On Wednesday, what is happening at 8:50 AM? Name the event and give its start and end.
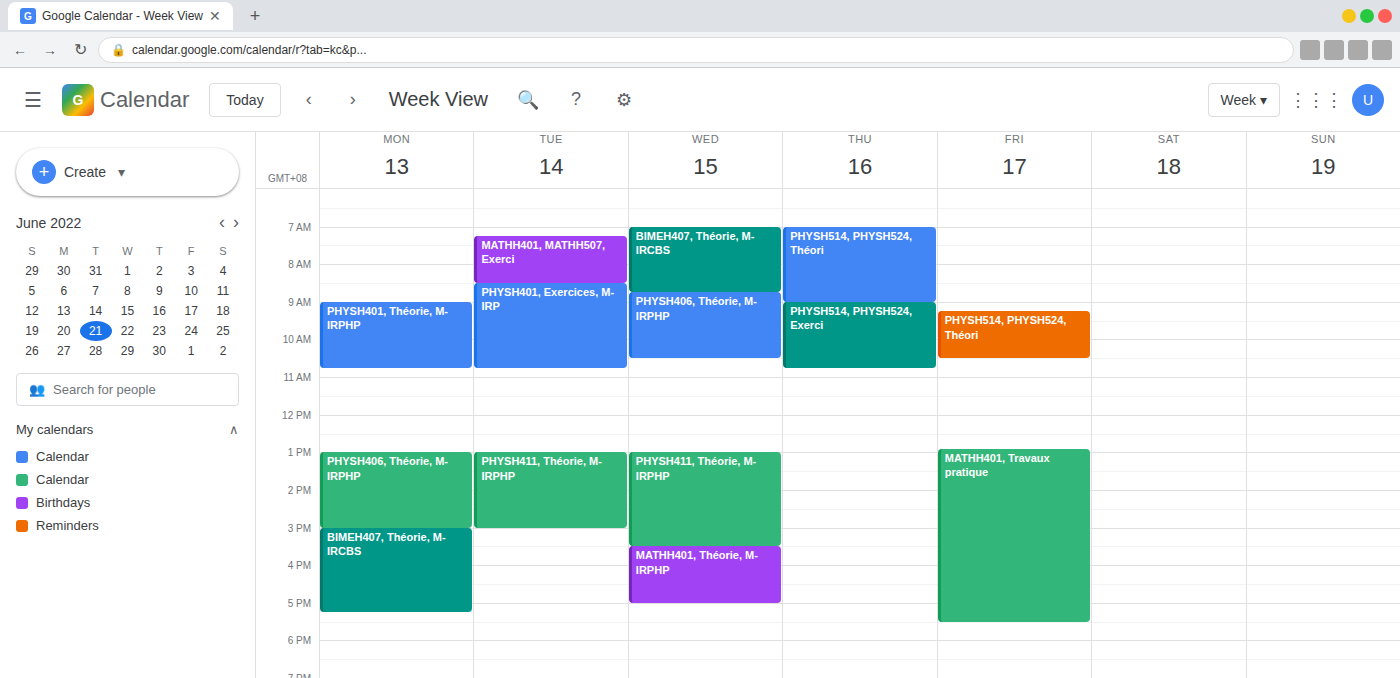
"PHYSH406, Théorie, M-IRPHP", 8:45 AM to 10:30 AM